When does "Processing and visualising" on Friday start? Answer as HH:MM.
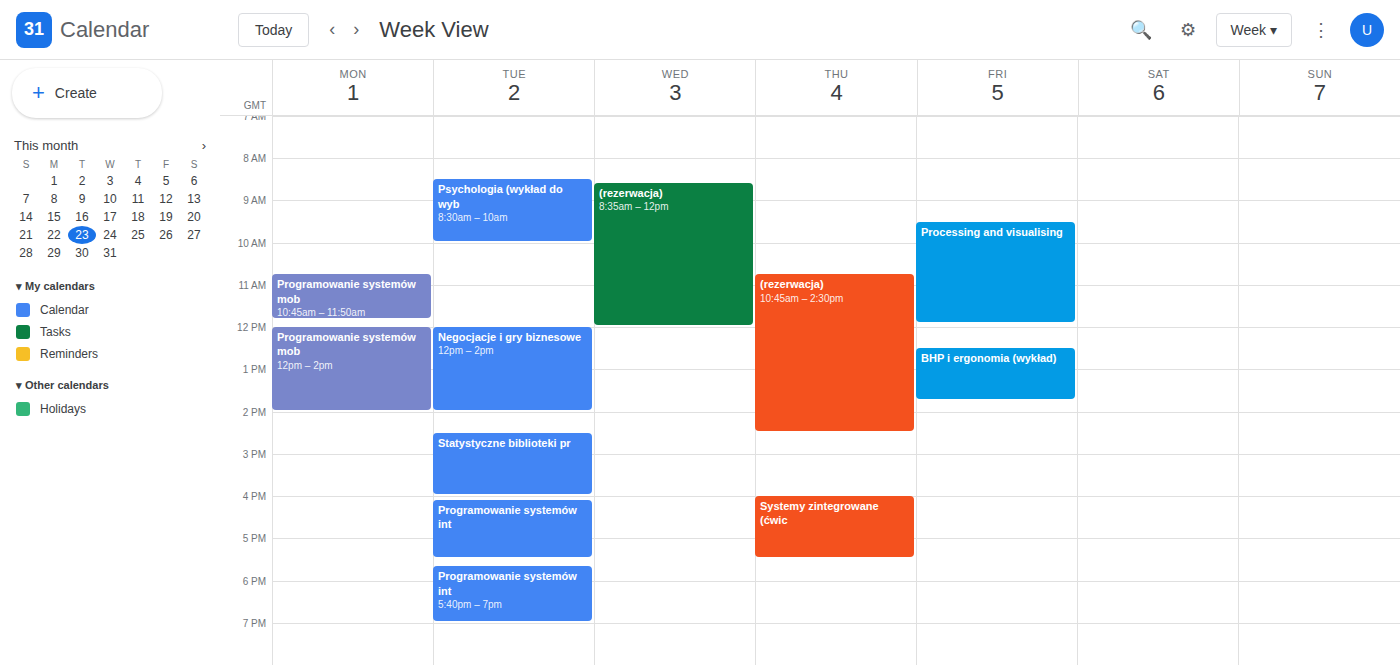
09:30